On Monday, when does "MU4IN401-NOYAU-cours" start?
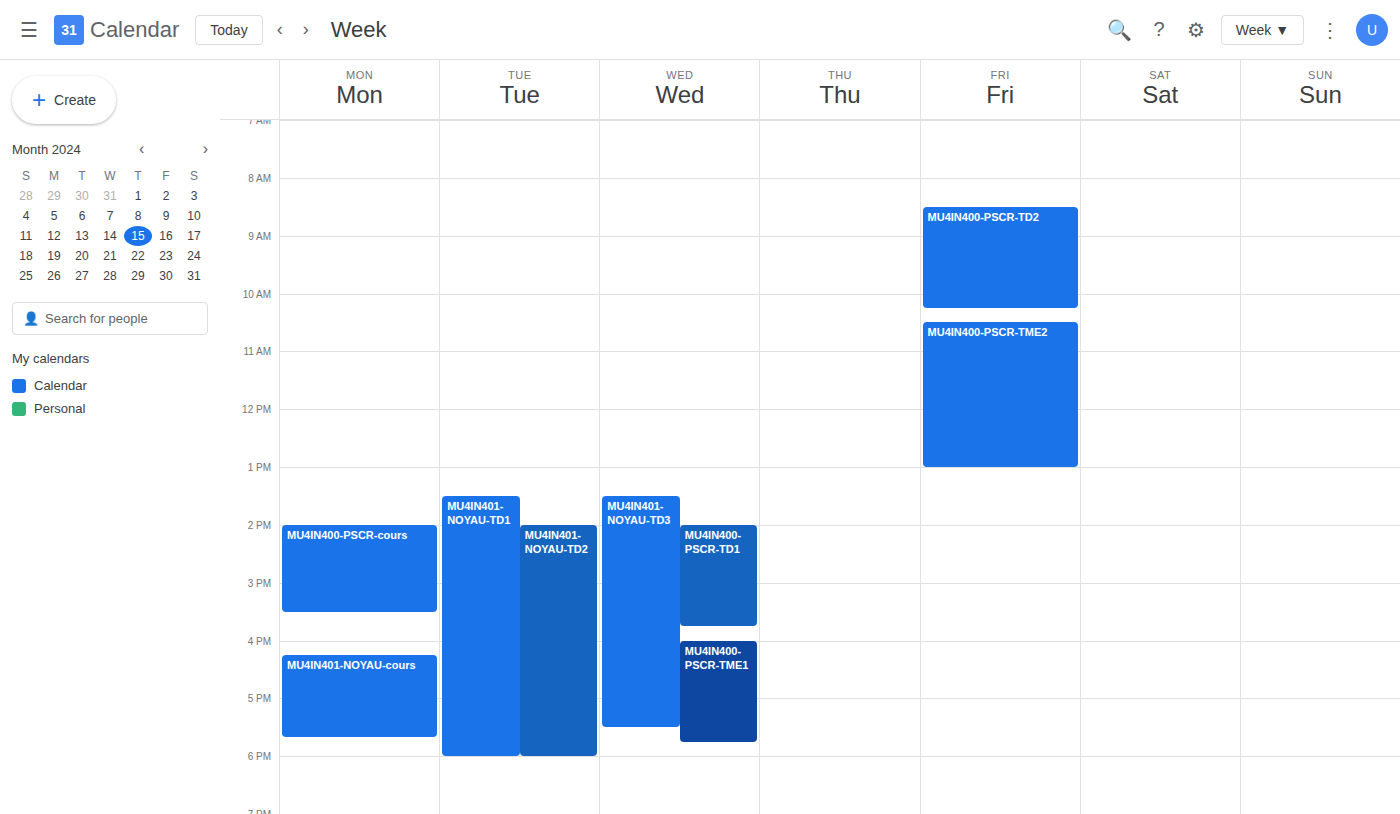
4:15 PM